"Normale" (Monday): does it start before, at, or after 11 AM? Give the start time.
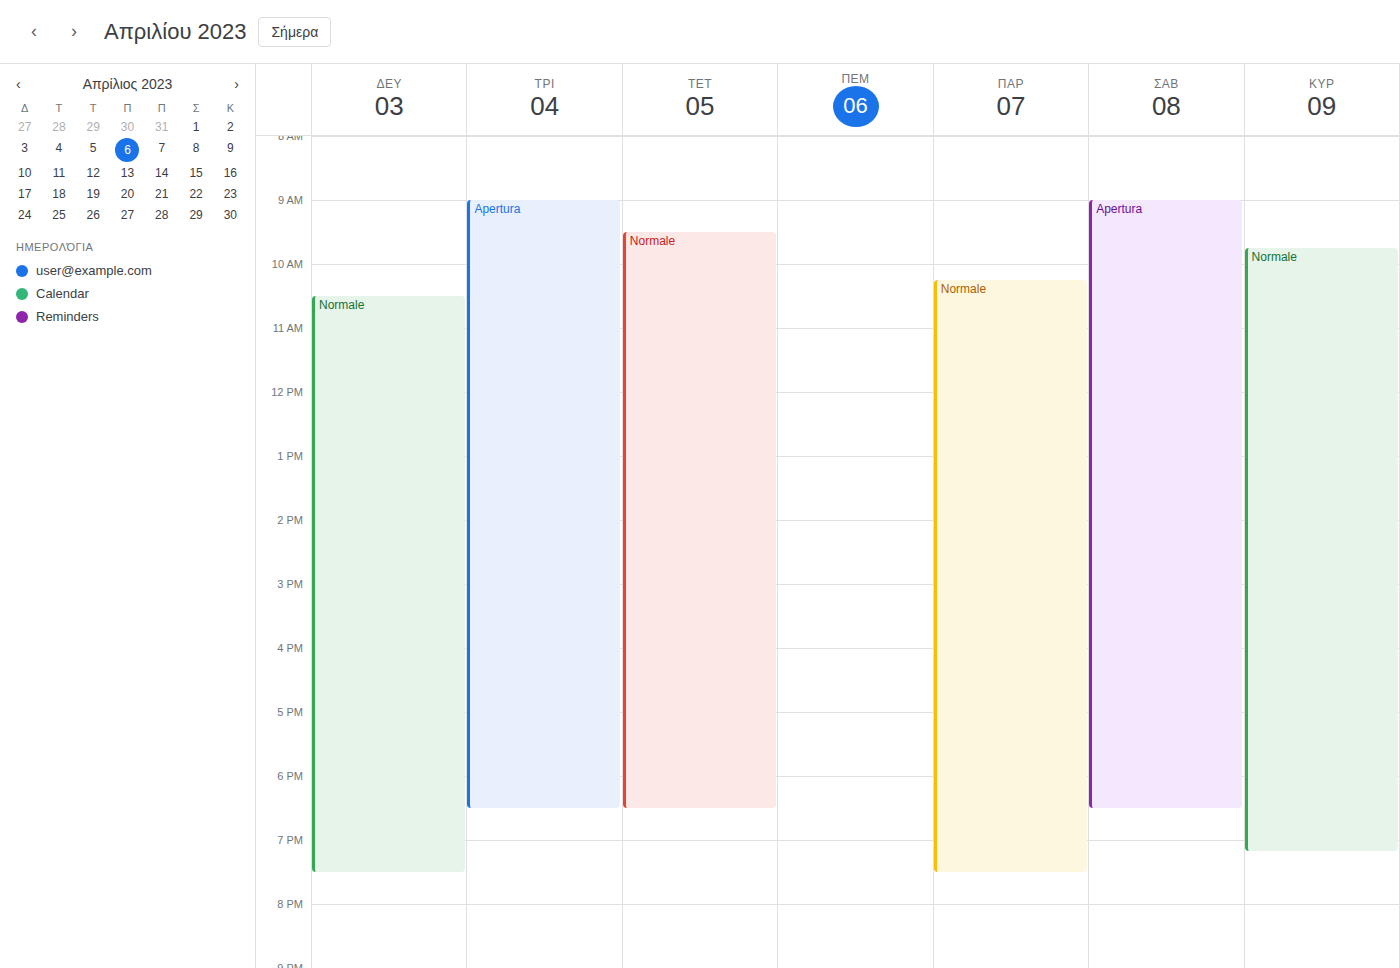
10:30 AM -- before 11 AM, 30 minutes above the 11 AM line.